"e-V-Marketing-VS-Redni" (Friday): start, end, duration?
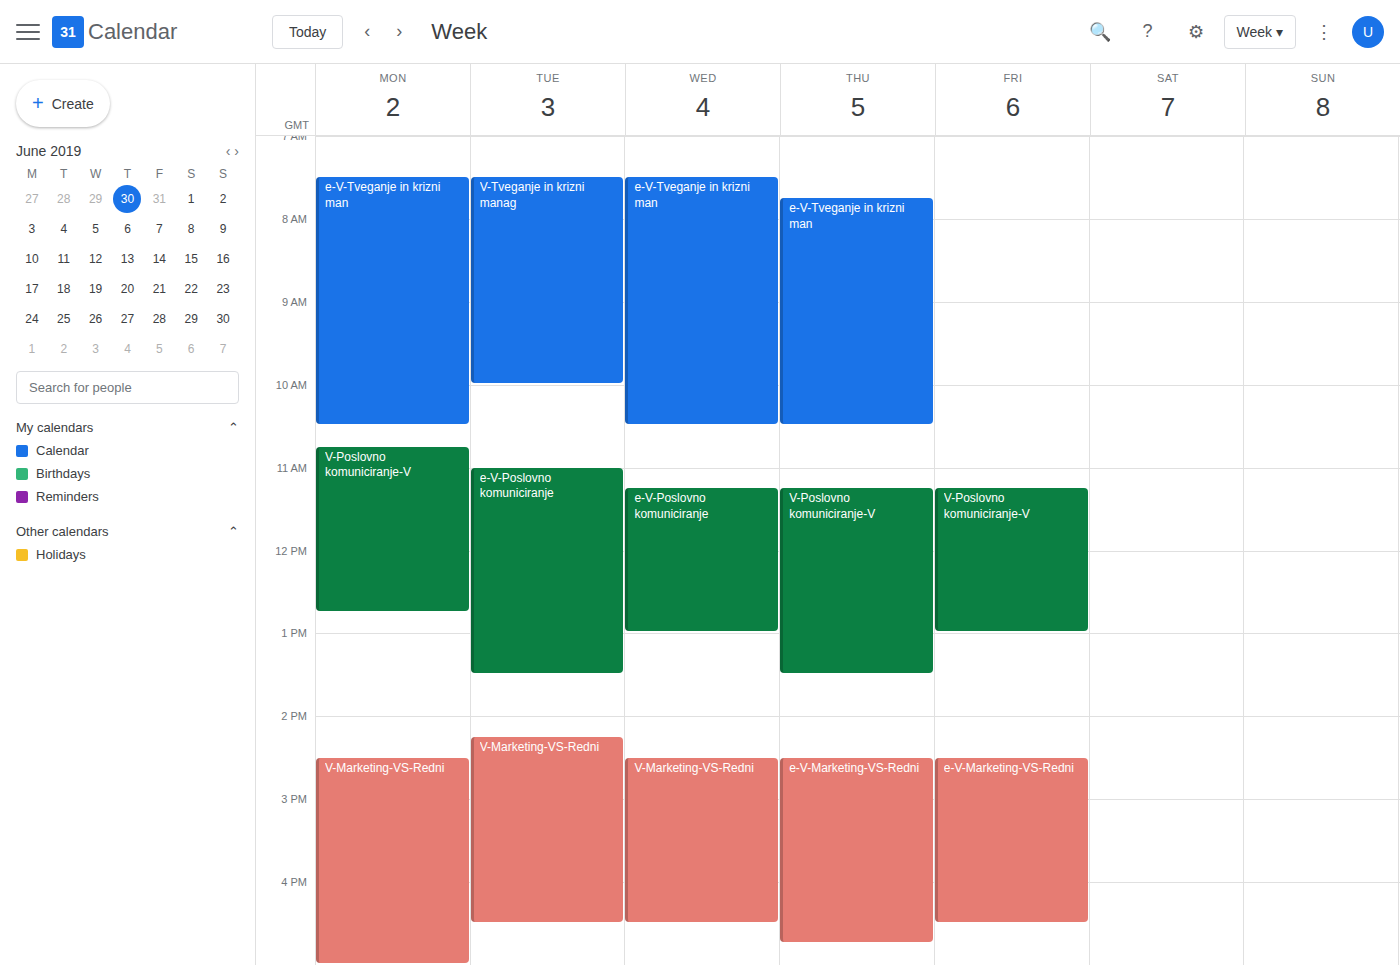
2:30 PM to 4:30 PM, 2 hours